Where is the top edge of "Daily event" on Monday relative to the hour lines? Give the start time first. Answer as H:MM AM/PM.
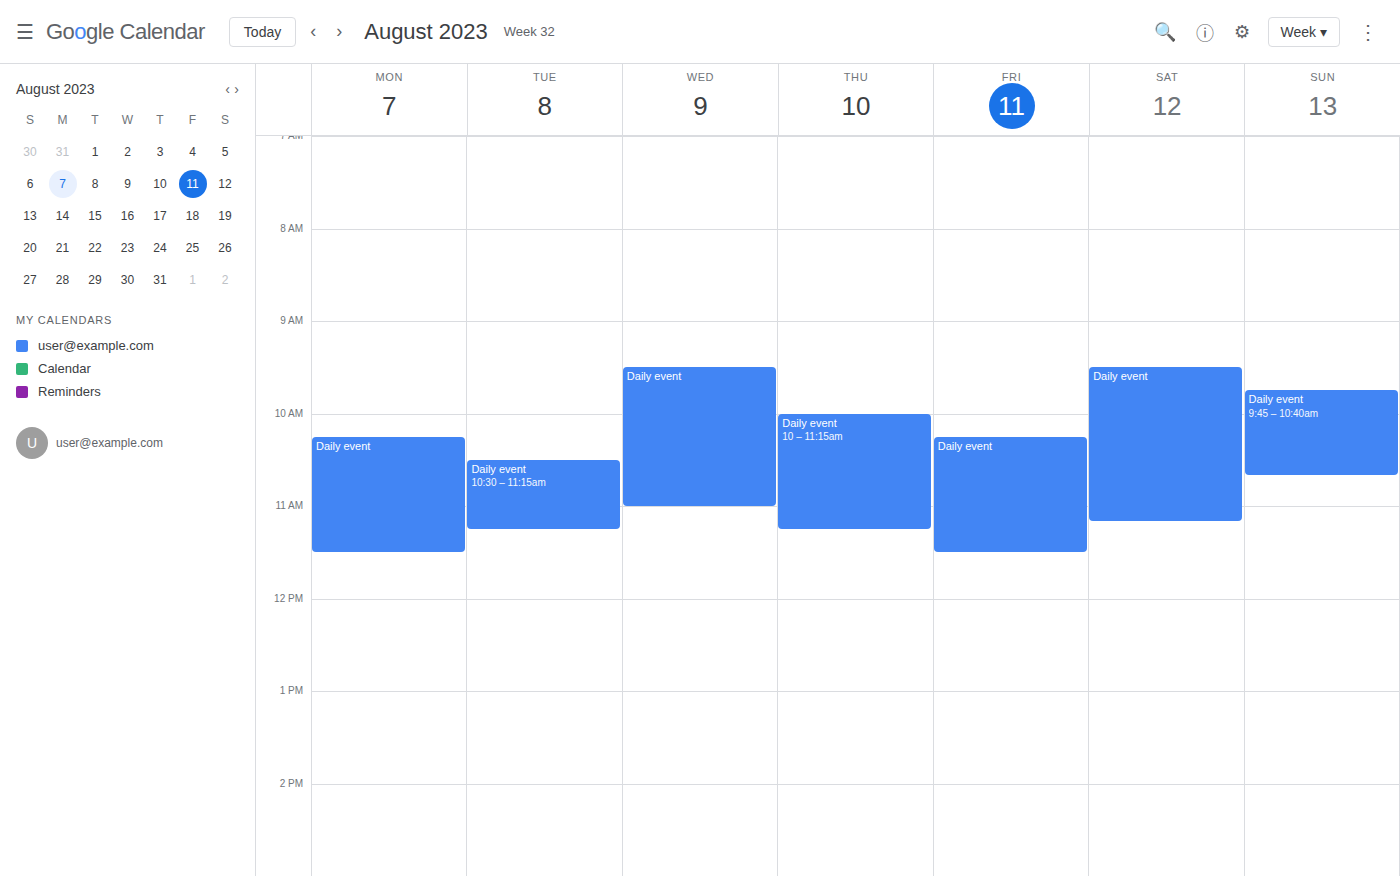
10:15 AM -- neither: a quarter of the way from the 10 AM line to the 11 AM line.